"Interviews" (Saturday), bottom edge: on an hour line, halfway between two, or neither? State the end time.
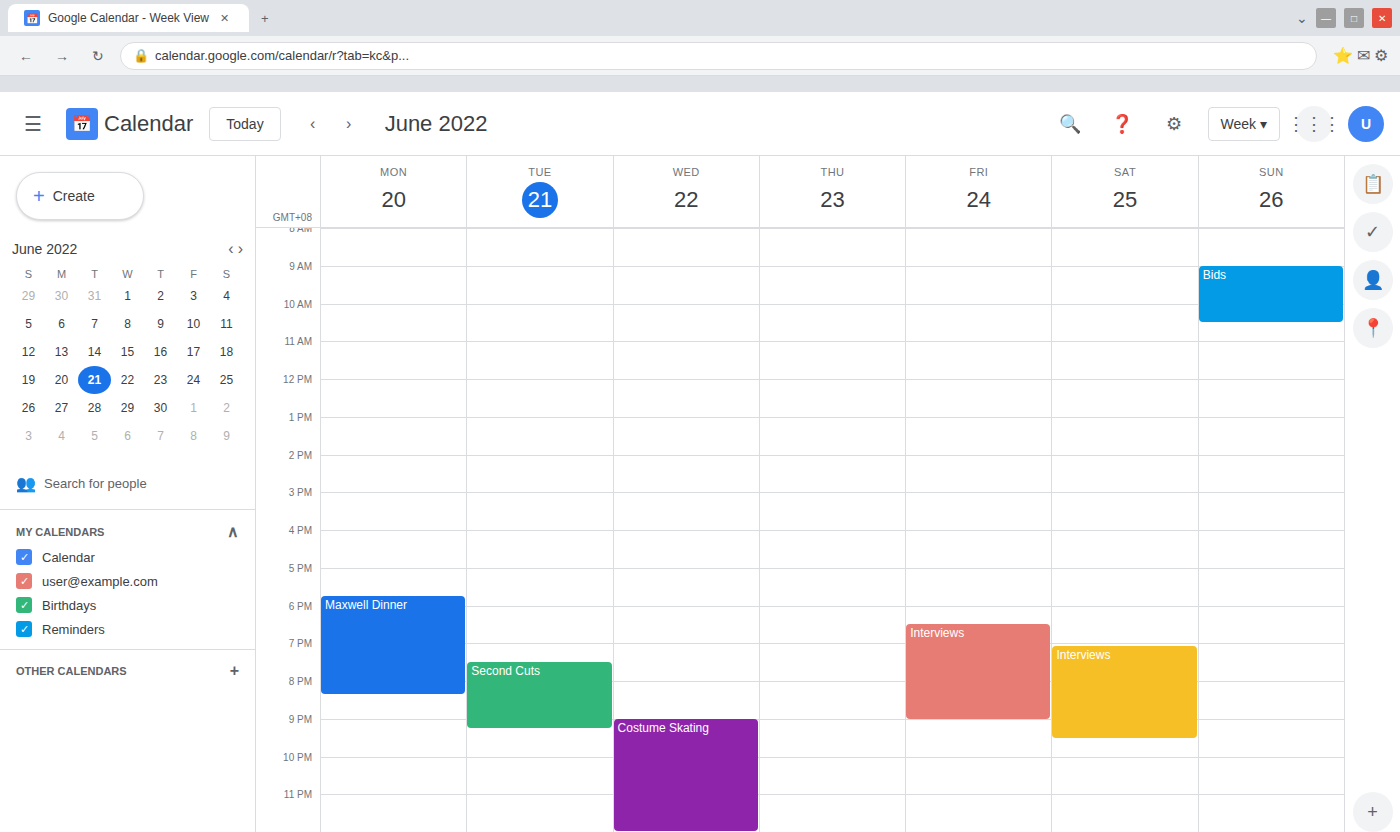
9:30 PM -- halfway between the 9 PM and 10 PM lines.